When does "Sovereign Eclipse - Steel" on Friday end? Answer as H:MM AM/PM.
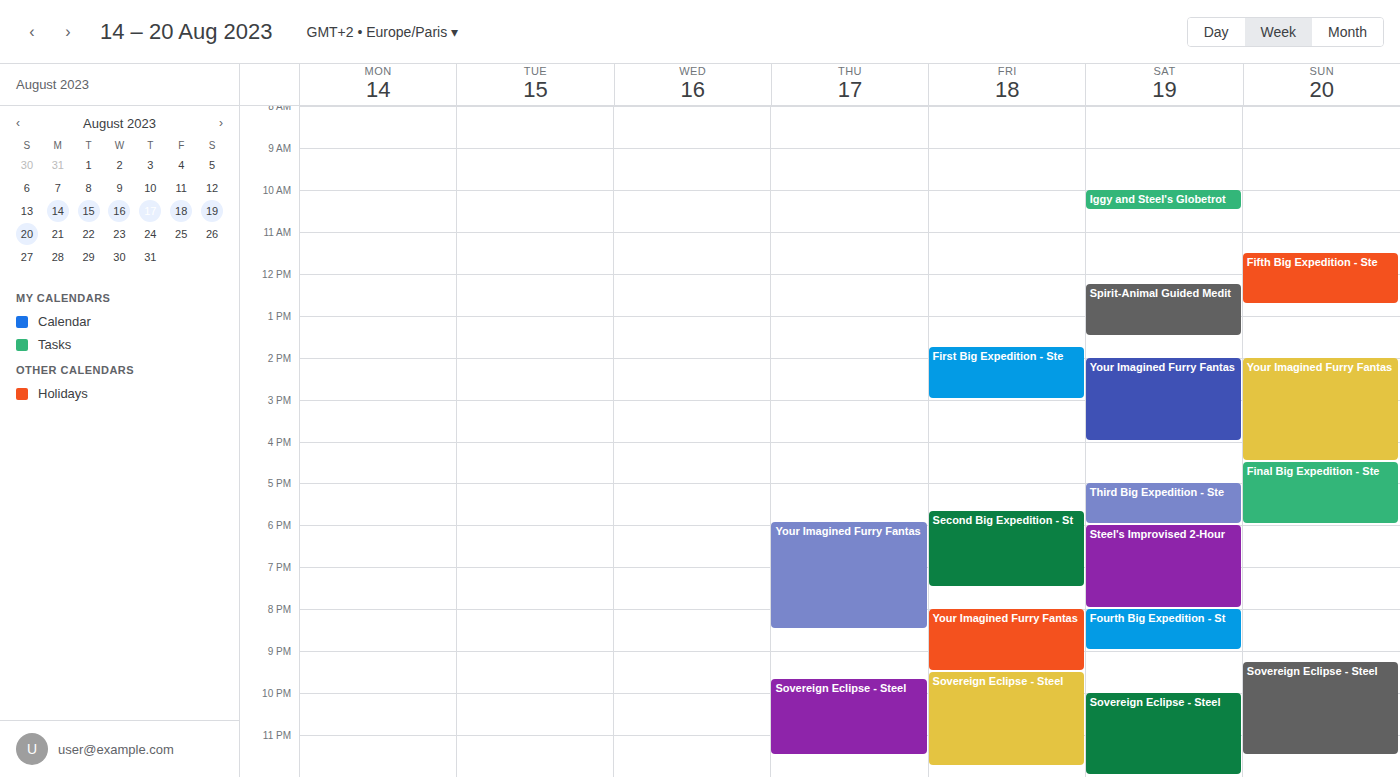
11:45 PM